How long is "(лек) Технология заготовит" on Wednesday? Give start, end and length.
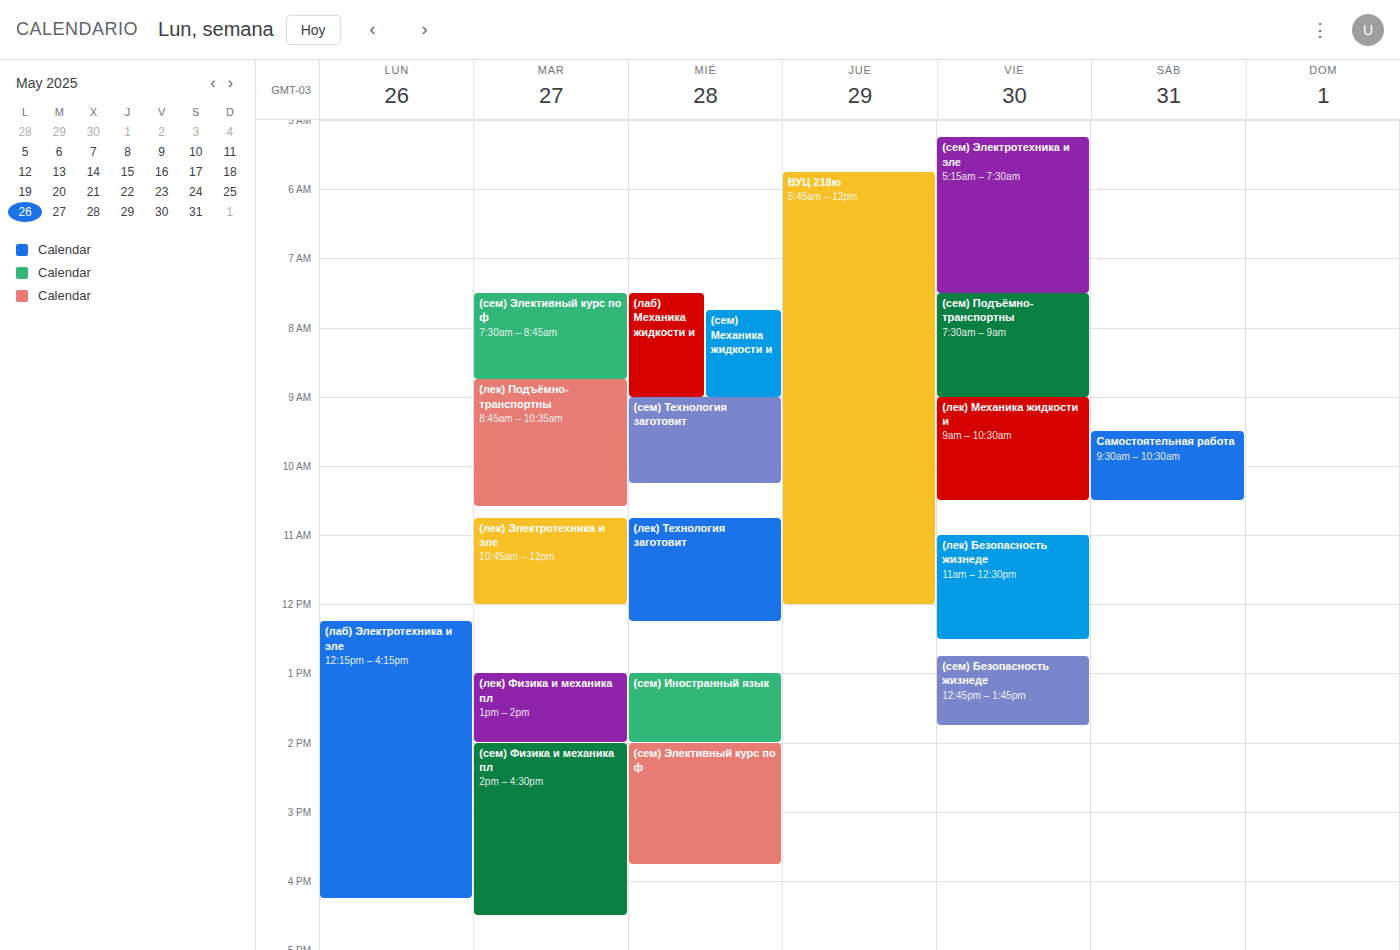
10:45 AM to 12:15 PM, 1 hour 30 minutes